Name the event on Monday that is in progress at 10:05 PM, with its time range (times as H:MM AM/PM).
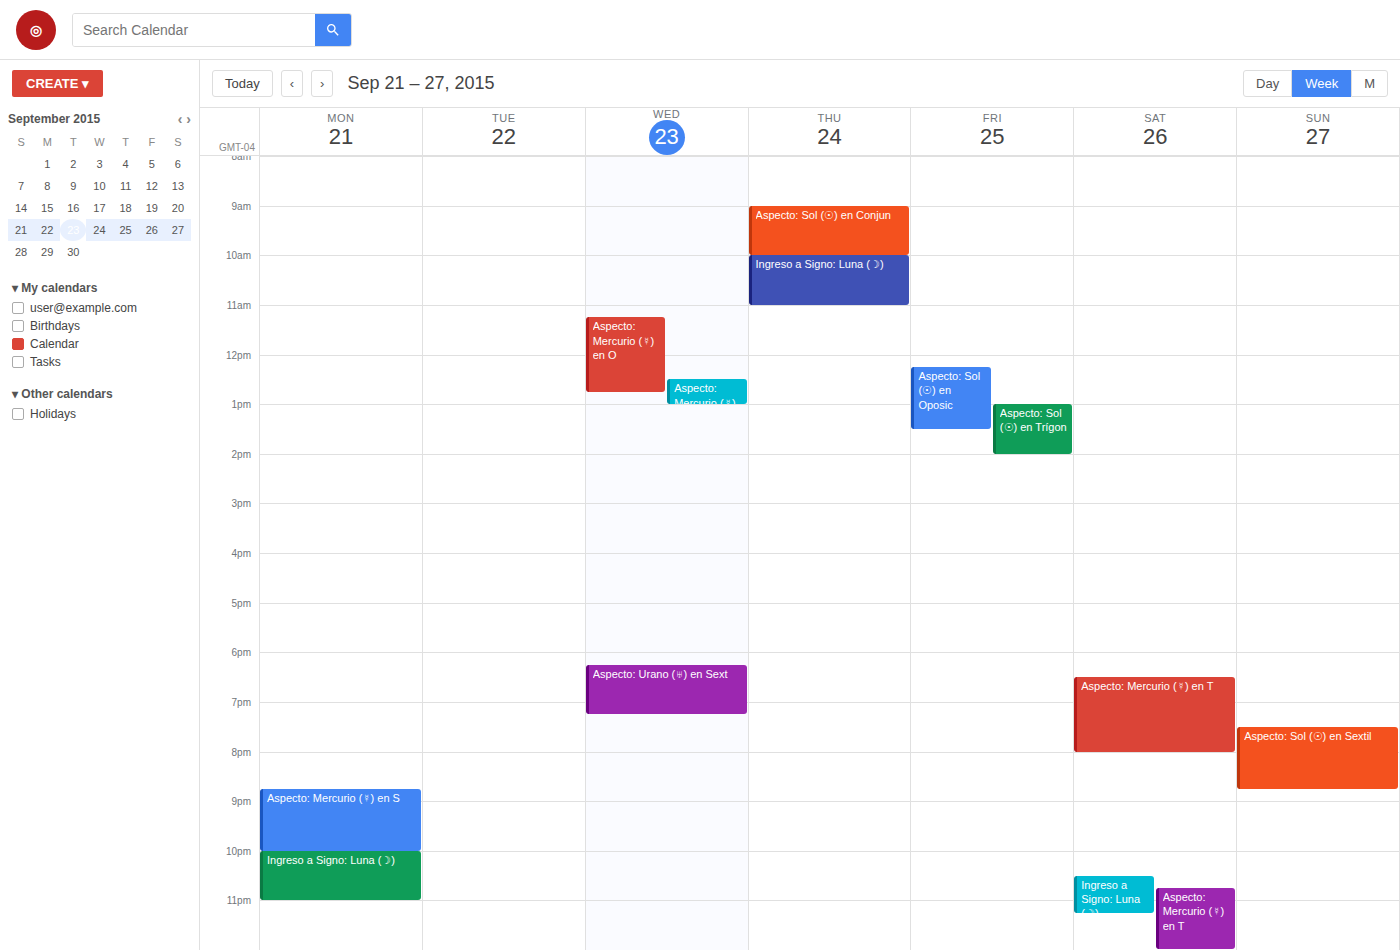
"Ingreso a Signo: Luna (☽)", 10:00 PM to 11:00 PM